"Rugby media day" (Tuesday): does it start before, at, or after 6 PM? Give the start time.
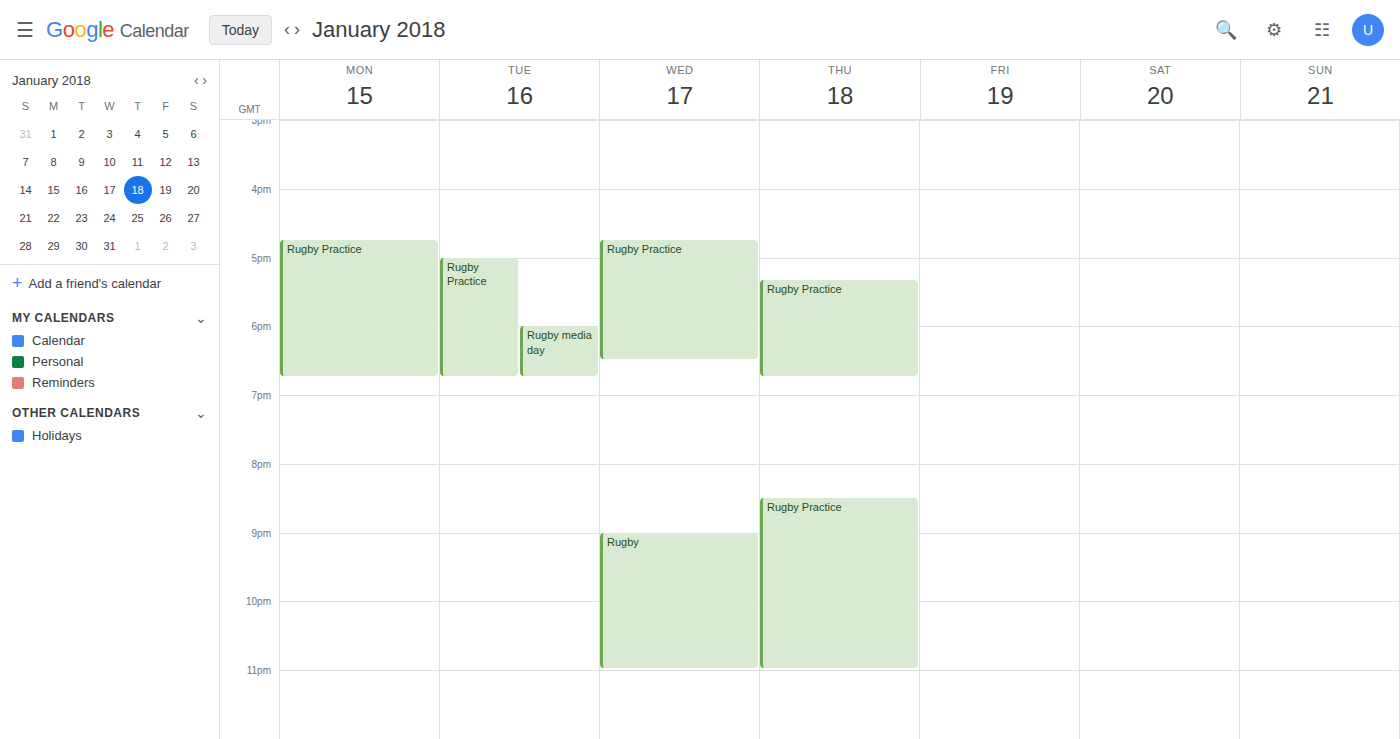
6:00 PM -- exactly at 6 PM, on the 6 PM line.